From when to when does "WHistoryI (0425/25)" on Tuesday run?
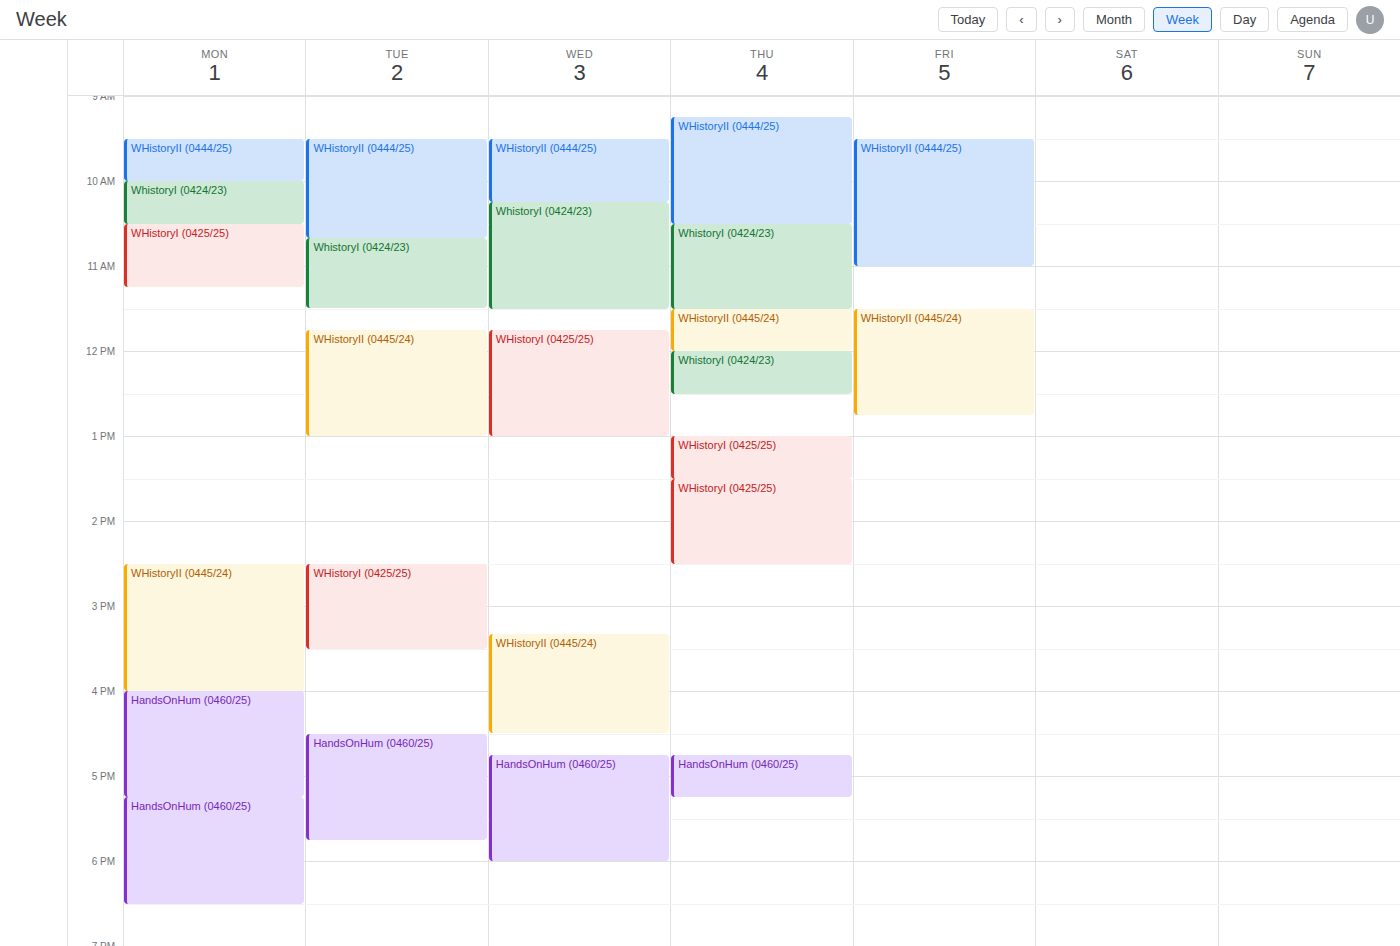
2:30 PM to 3:30 PM